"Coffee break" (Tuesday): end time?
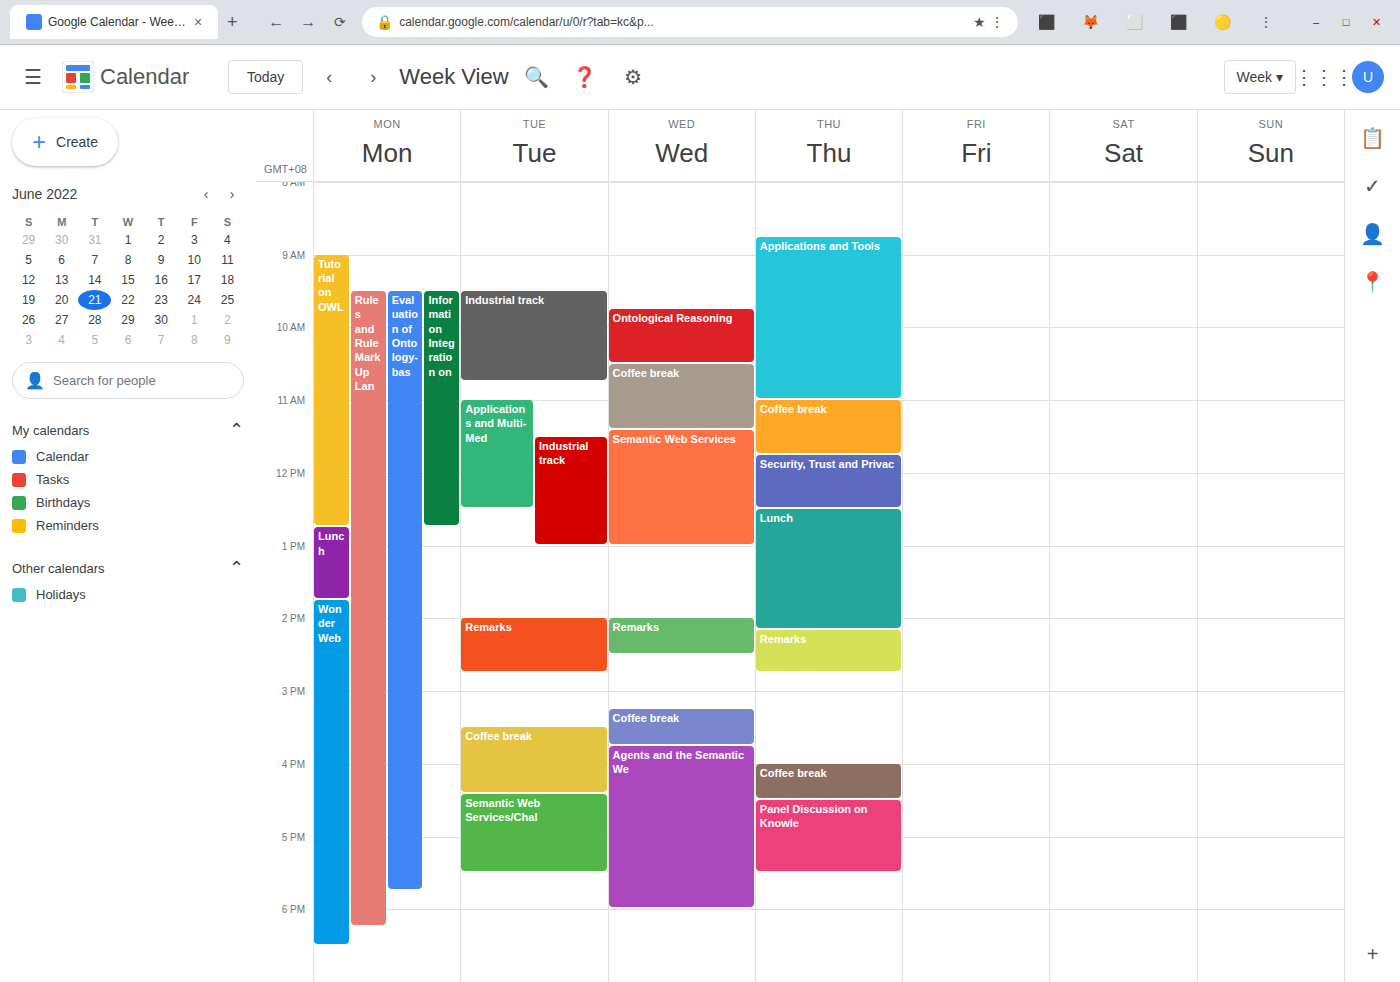
4:25 PM